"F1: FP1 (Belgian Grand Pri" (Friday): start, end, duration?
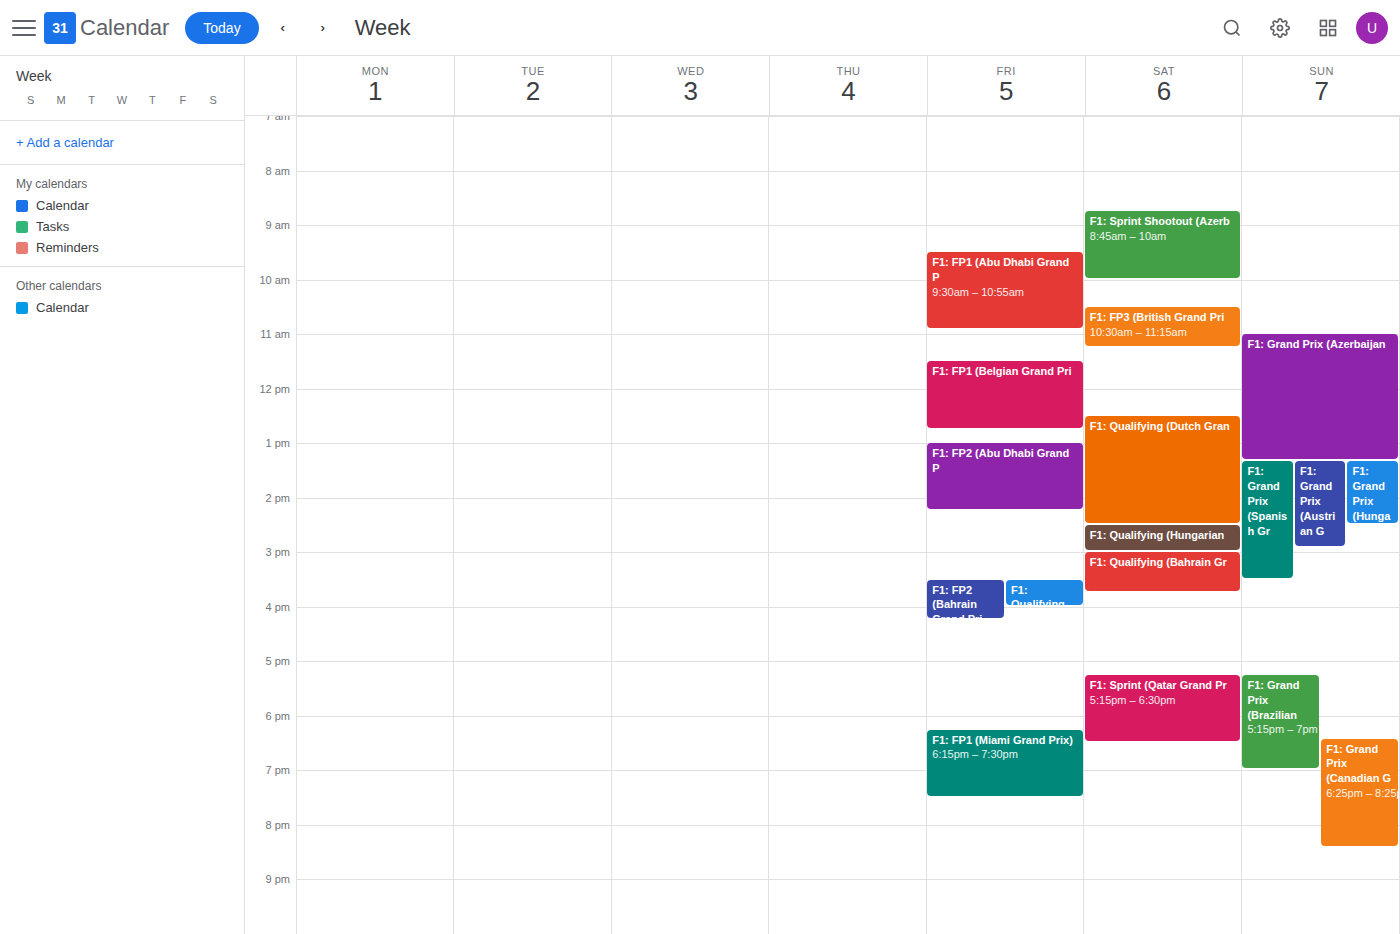
11:30 AM to 12:45 PM, 1 hour 15 minutes